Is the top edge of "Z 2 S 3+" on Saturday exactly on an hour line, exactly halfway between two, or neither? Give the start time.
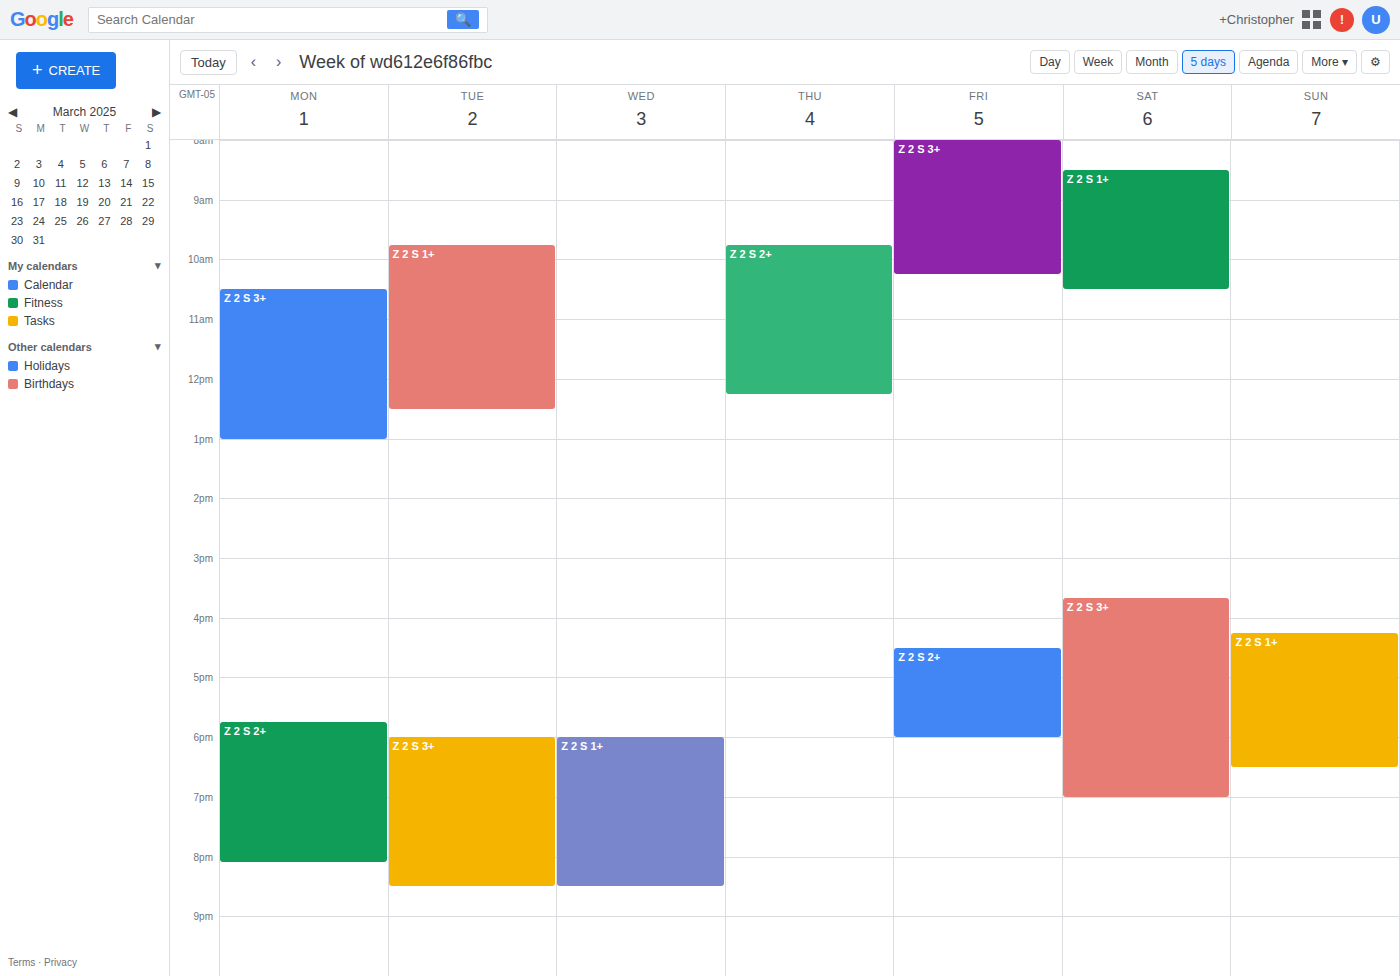
3:40 PM -- neither: 40 minutes below the 3 PM line and 20 minutes above the 4 PM line.